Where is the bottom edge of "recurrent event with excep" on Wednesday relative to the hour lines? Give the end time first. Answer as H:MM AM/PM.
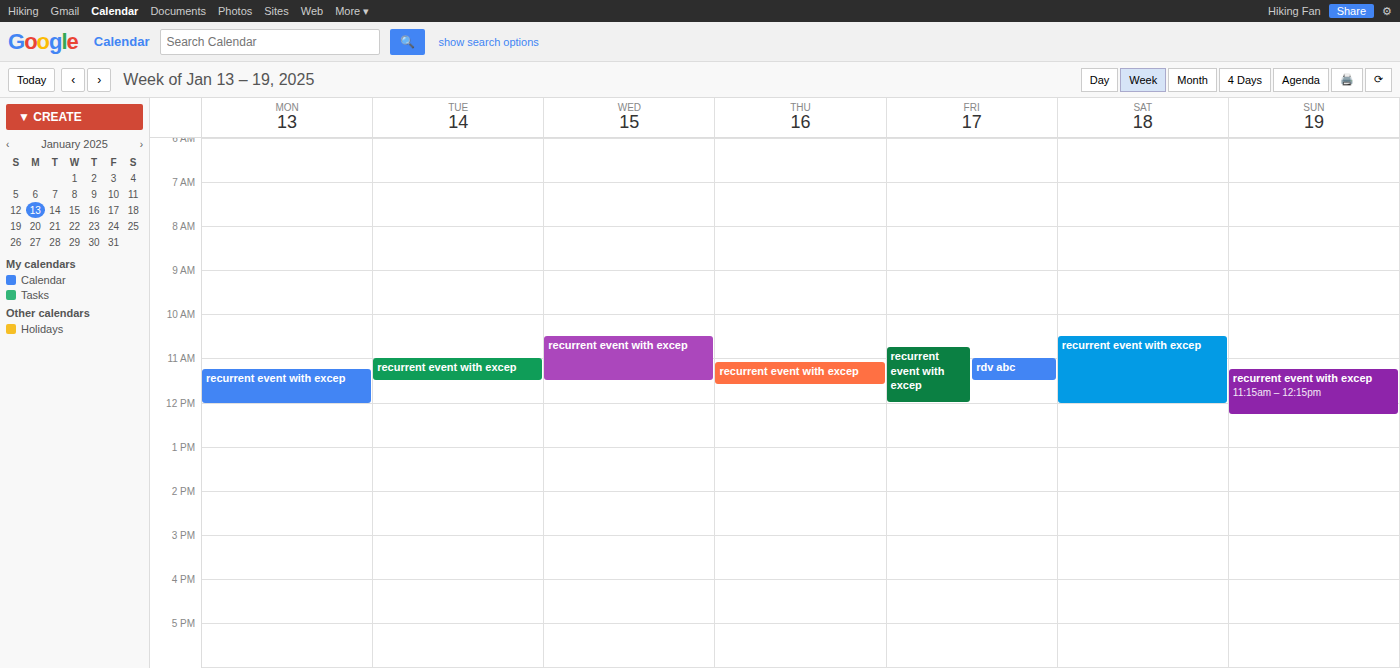
11:30 AM -- halfway between the 11 AM and 12 PM lines.